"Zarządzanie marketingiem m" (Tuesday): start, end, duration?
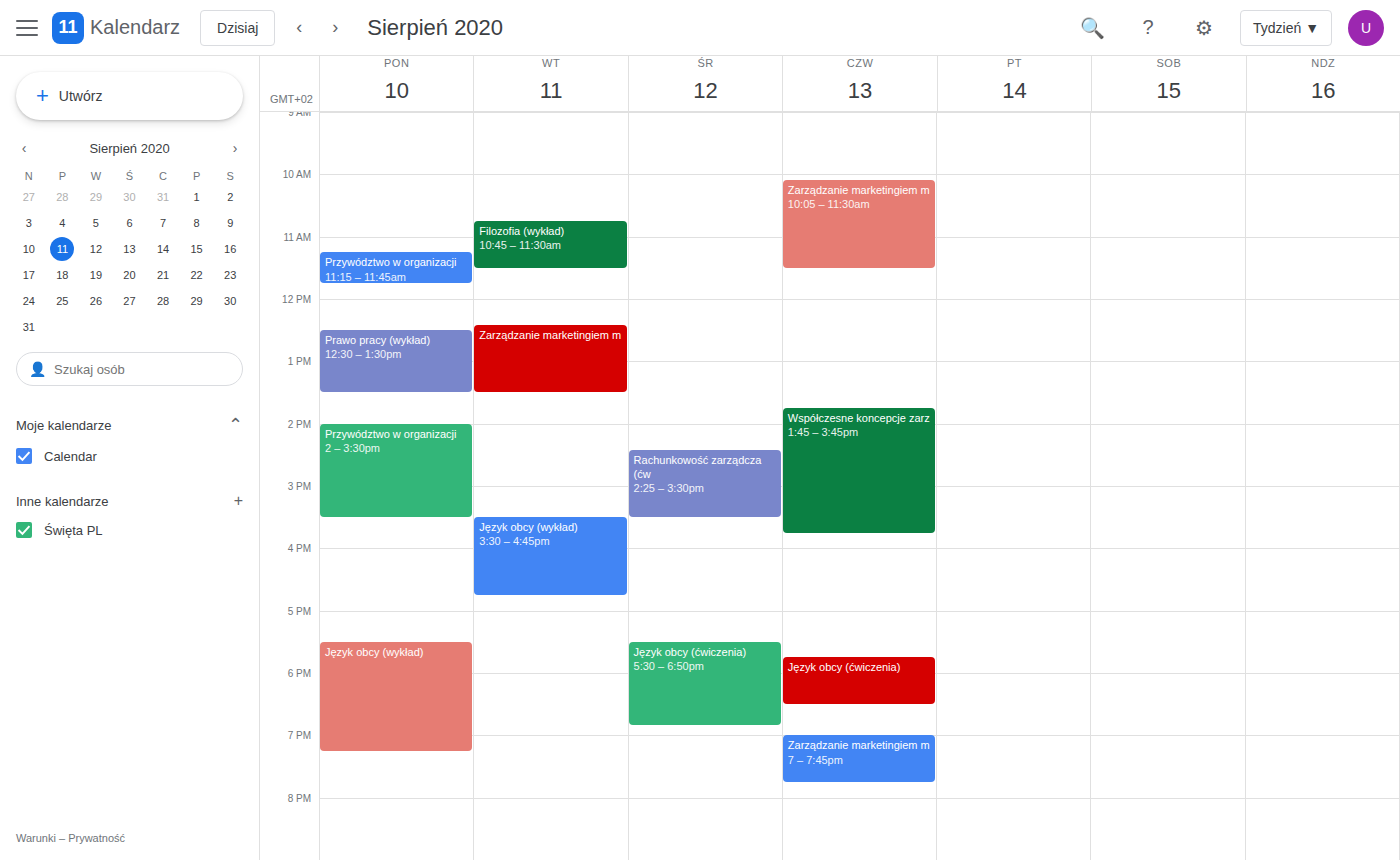
12:25 PM to 1:30 PM, 1 hour 5 minutes